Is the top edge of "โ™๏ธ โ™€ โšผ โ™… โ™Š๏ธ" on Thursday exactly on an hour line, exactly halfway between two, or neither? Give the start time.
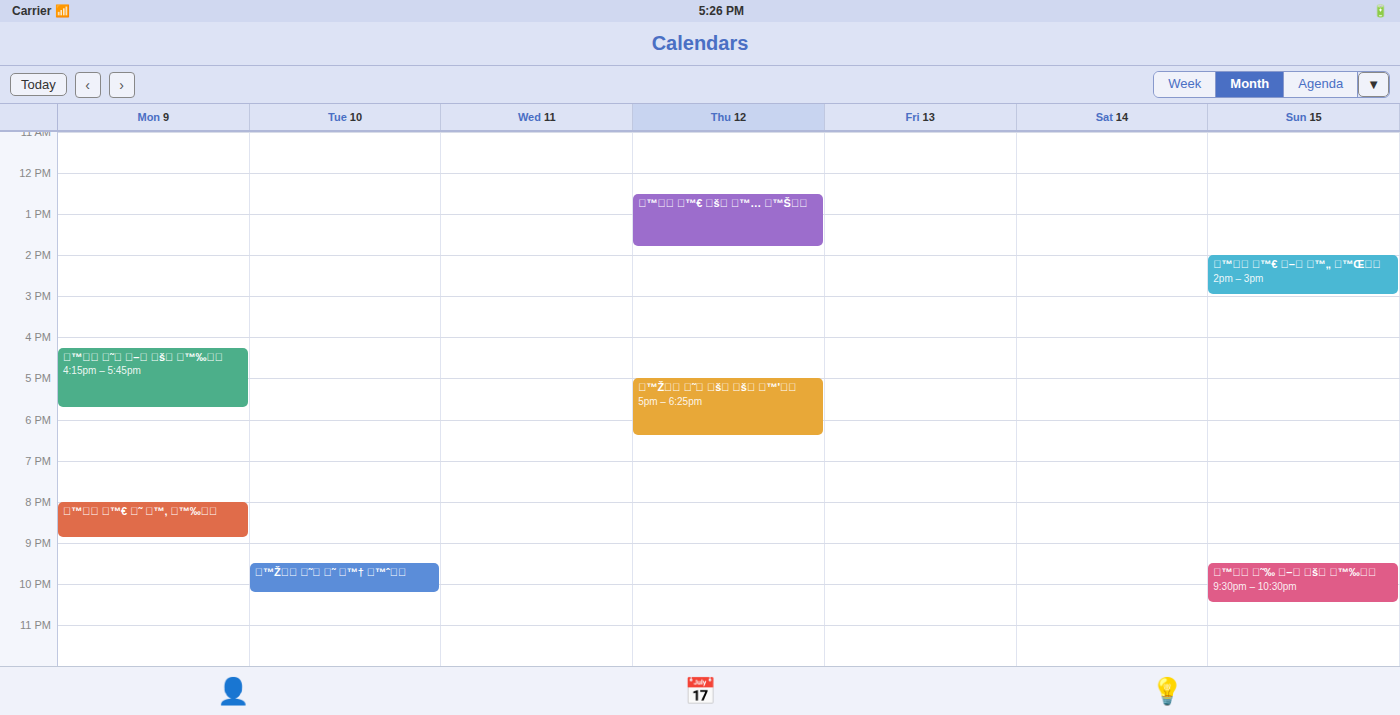
12:30 PM -- halfway between the 12 PM and 1 PM lines.